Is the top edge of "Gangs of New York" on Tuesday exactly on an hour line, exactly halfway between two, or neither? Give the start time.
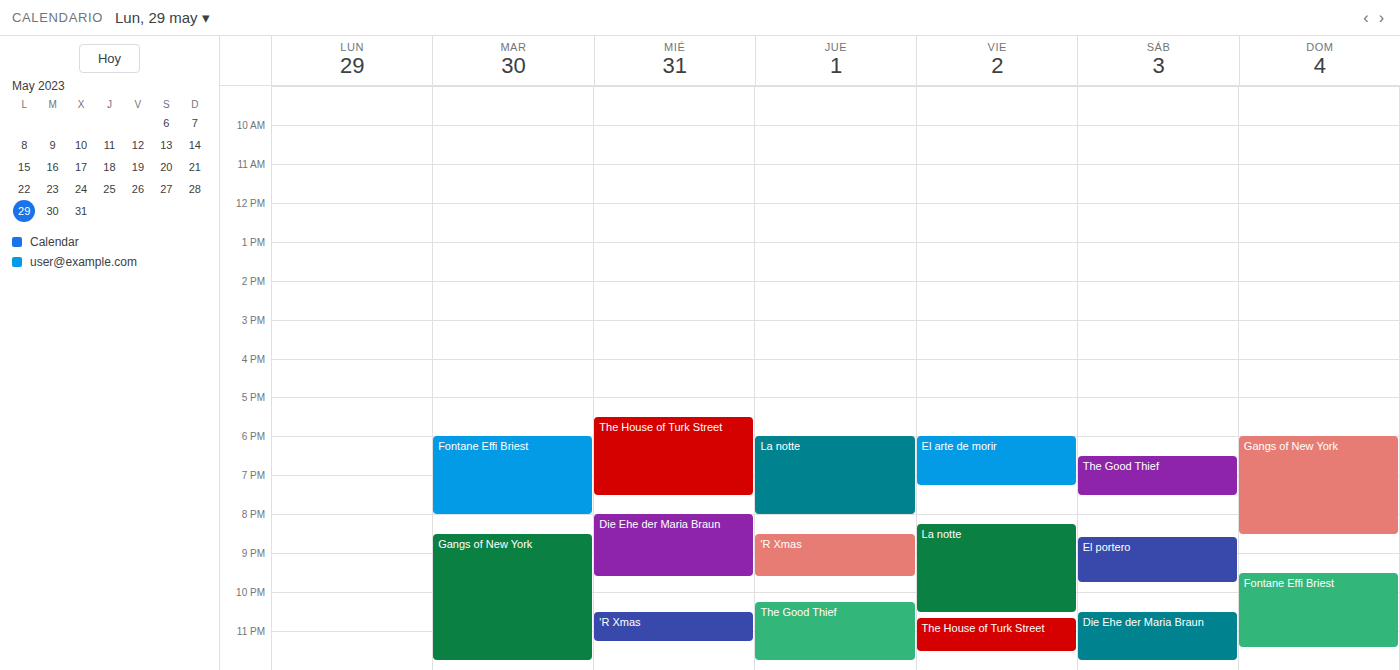
8:30 PM -- halfway between the 8 PM and 9 PM lines.